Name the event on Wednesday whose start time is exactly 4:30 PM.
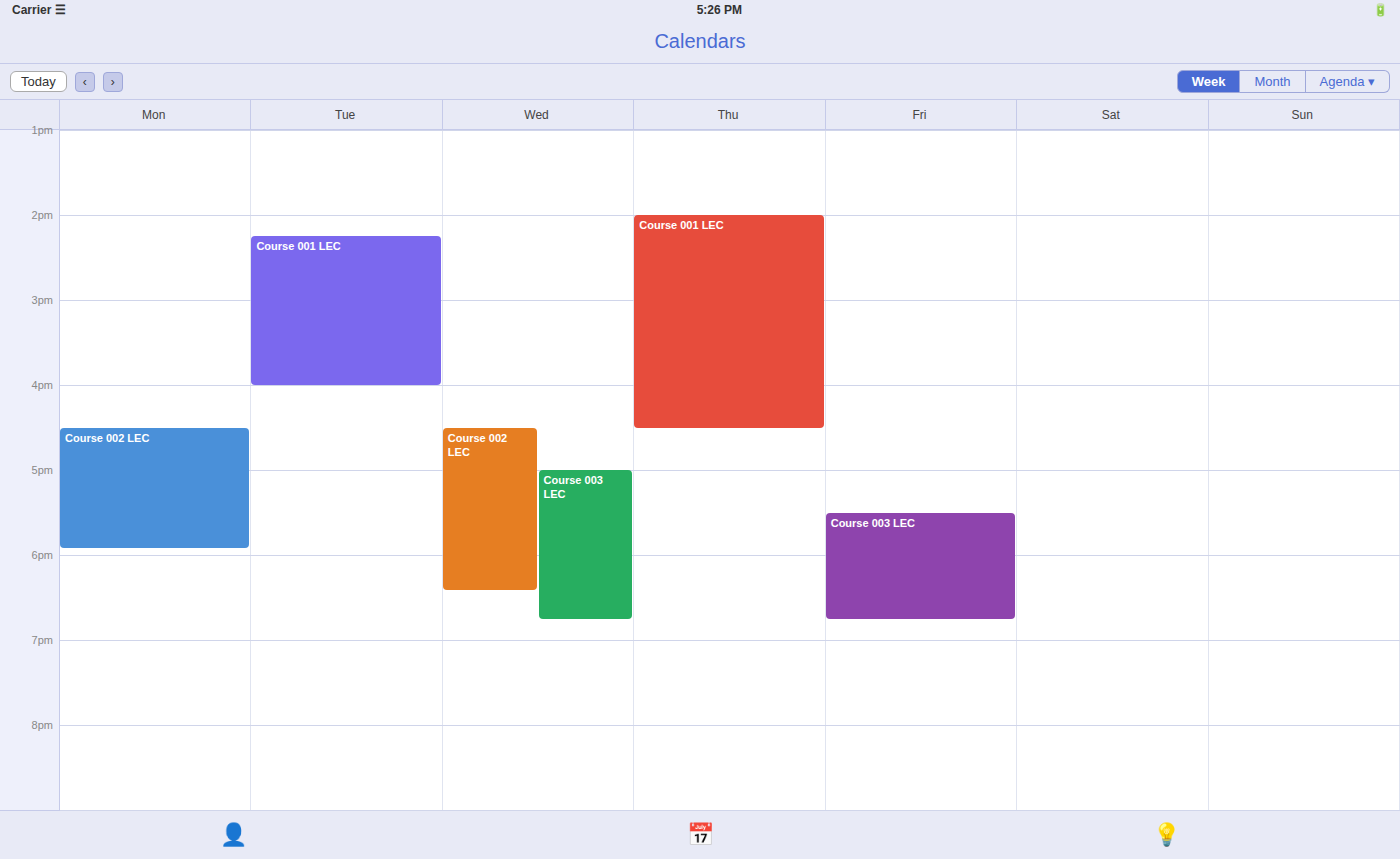
"Course 002 LEC"